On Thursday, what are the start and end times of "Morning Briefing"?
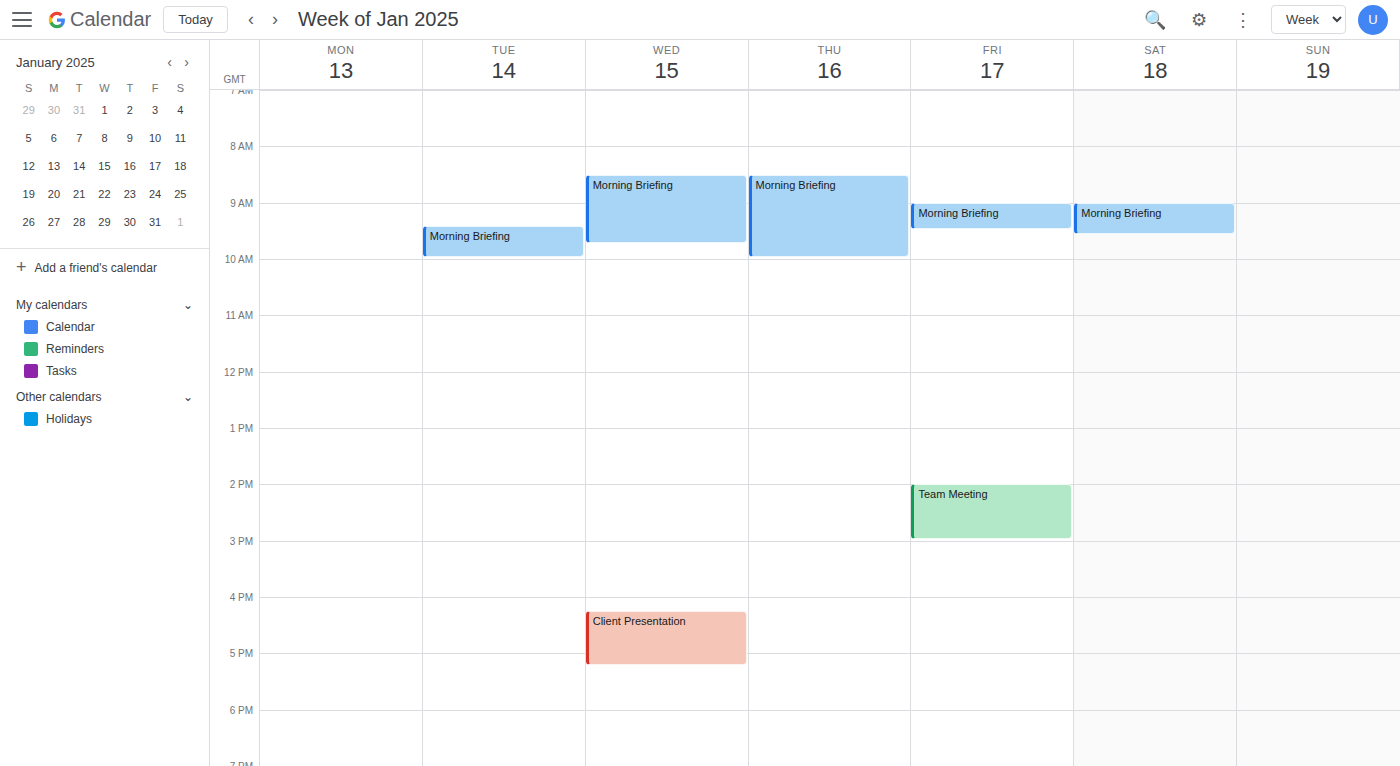
8:30 AM to 10:00 AM